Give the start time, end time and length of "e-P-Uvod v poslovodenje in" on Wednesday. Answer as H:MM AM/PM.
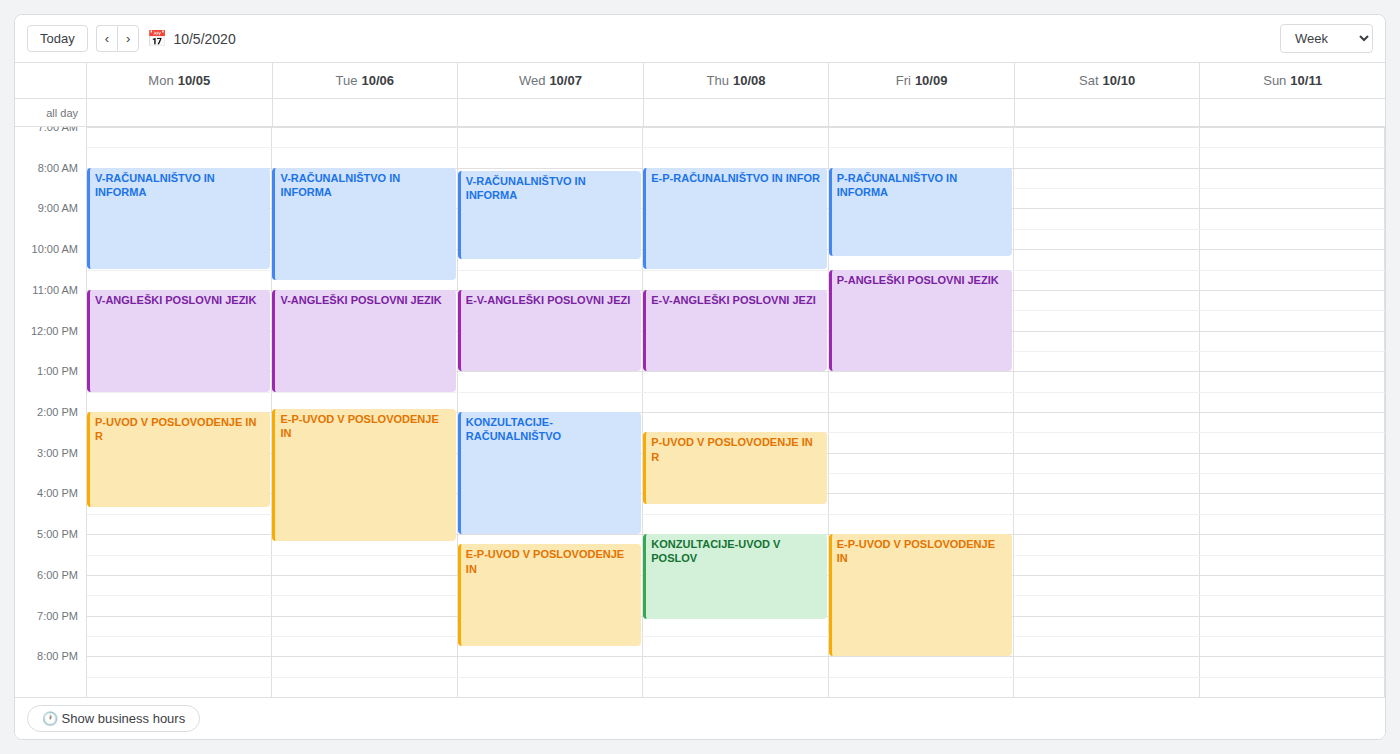
5:15 PM to 7:45 PM, 2 hours 30 minutes